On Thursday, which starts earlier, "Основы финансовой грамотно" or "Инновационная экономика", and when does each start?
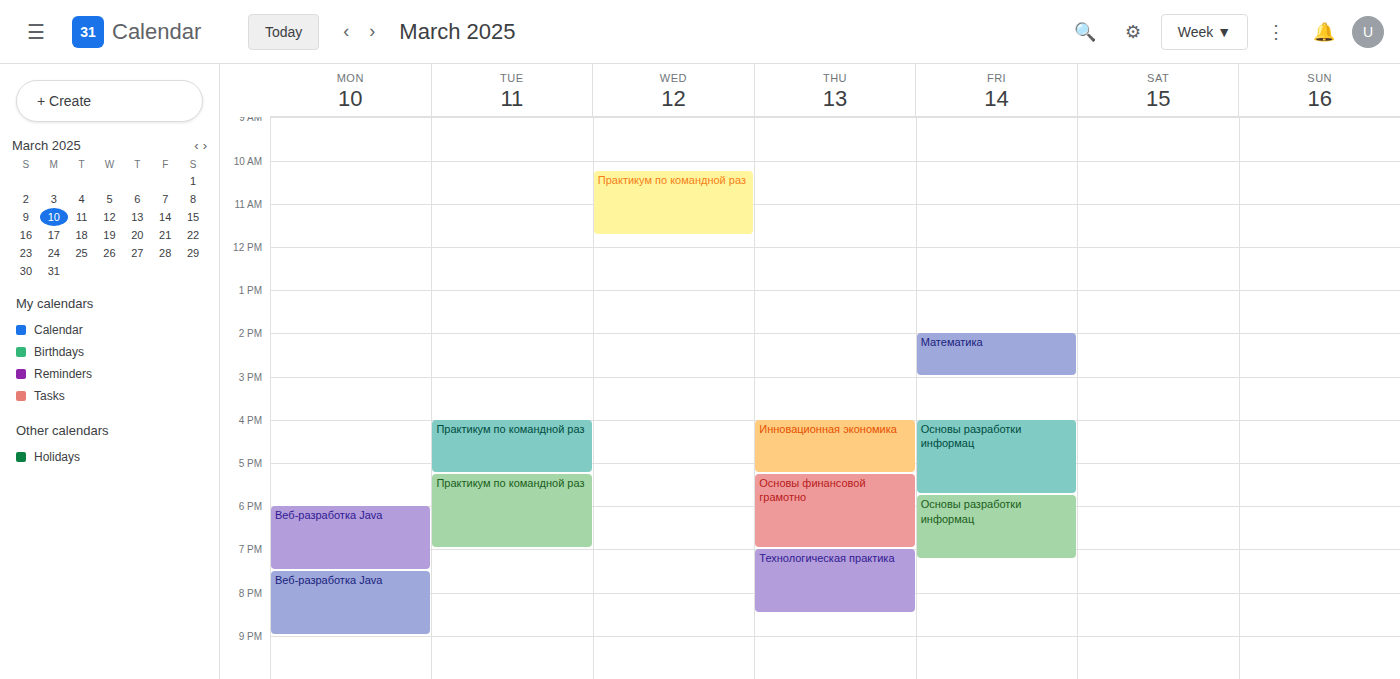
"Инновационная экономика" 4:00 PM; "Основы финансовой грамотно" 5:15 PM.